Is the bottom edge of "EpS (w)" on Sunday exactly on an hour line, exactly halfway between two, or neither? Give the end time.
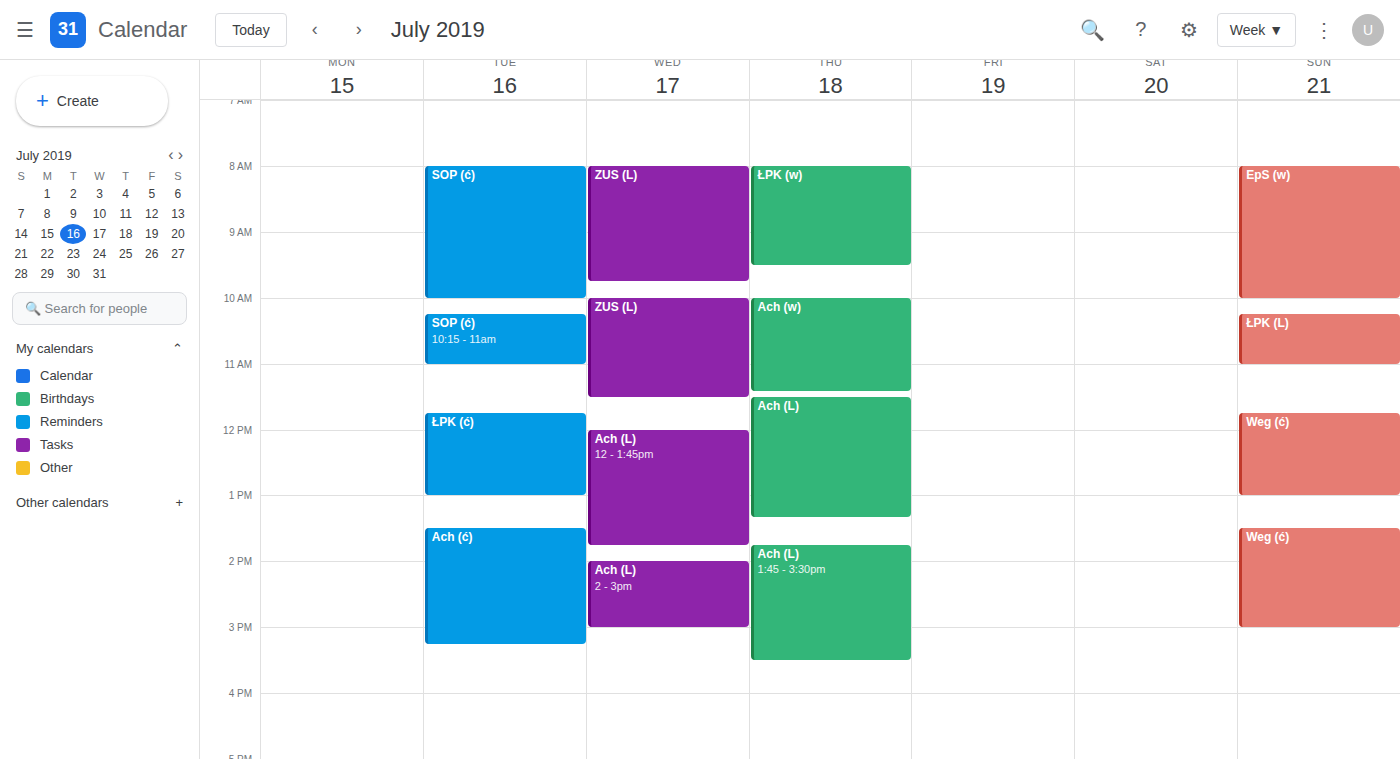
10:00 AM -- exactly on the 10 AM line.